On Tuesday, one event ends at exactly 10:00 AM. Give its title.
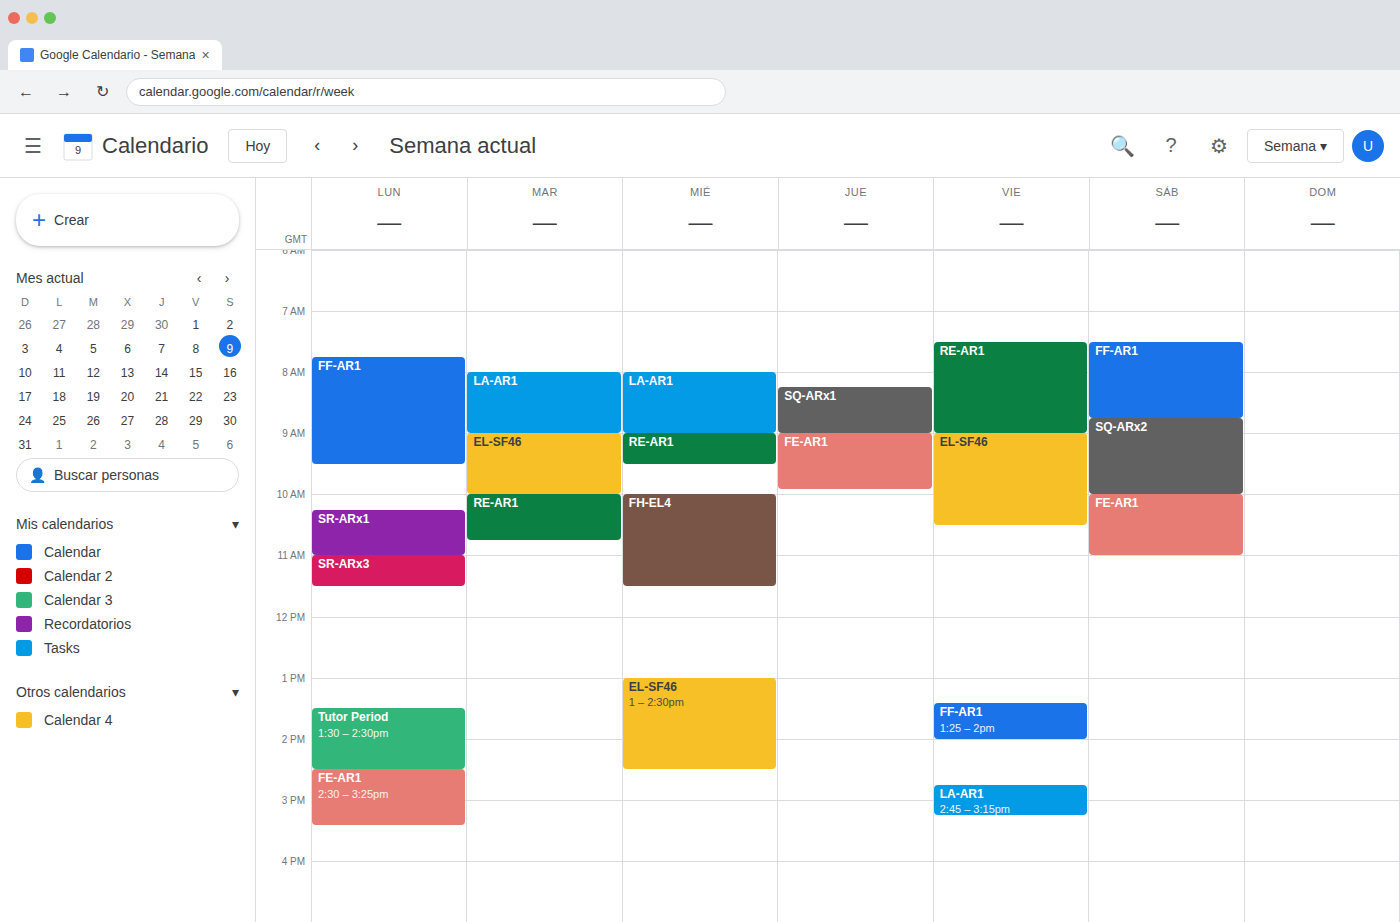
"EL-SF46"